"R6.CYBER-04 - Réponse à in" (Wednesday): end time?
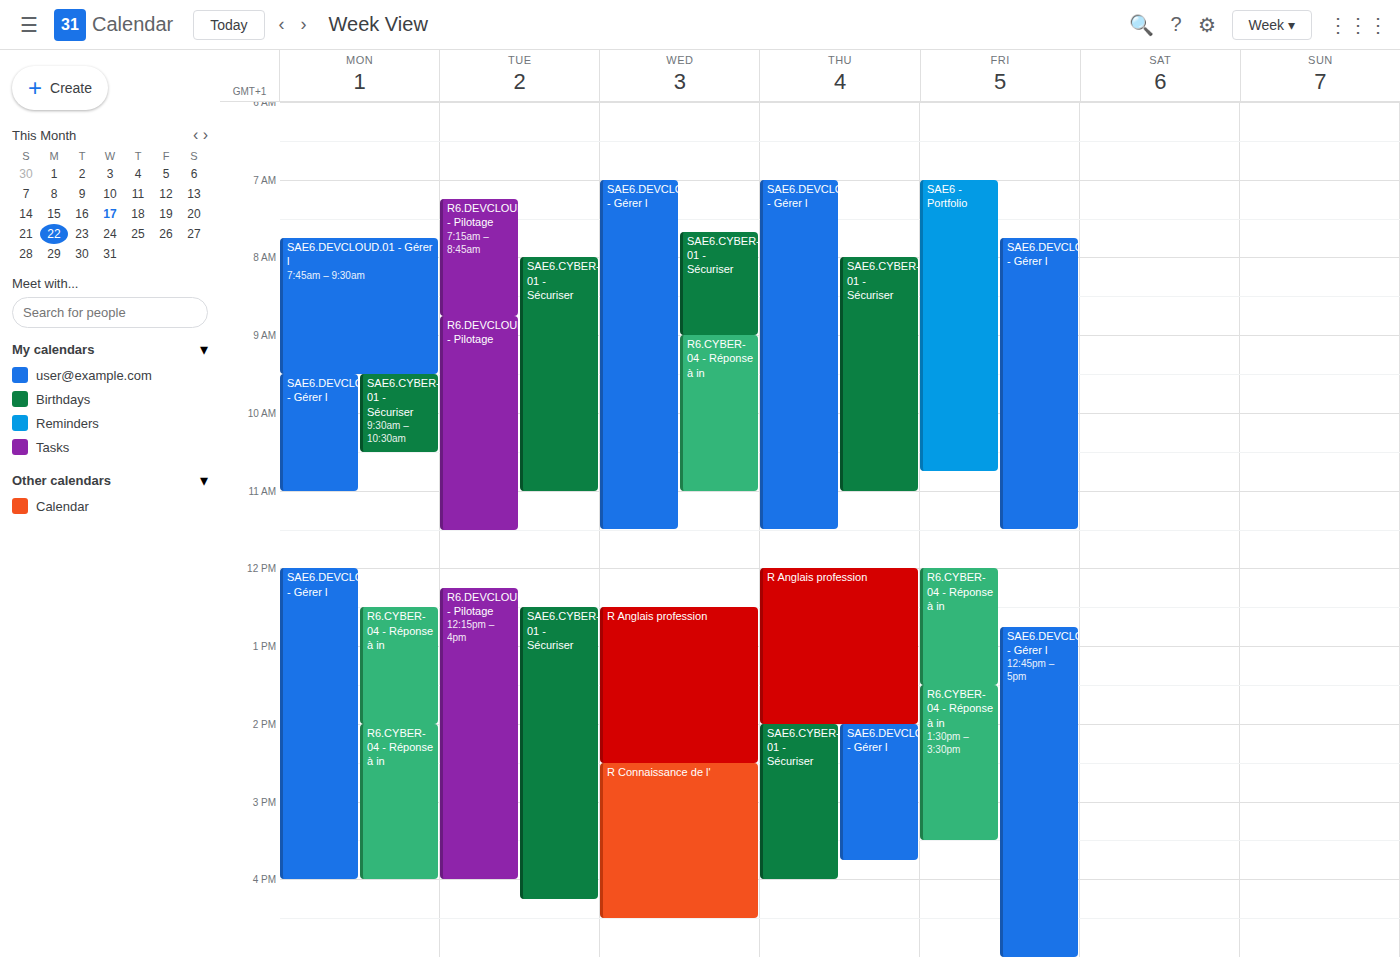
11:00 AM